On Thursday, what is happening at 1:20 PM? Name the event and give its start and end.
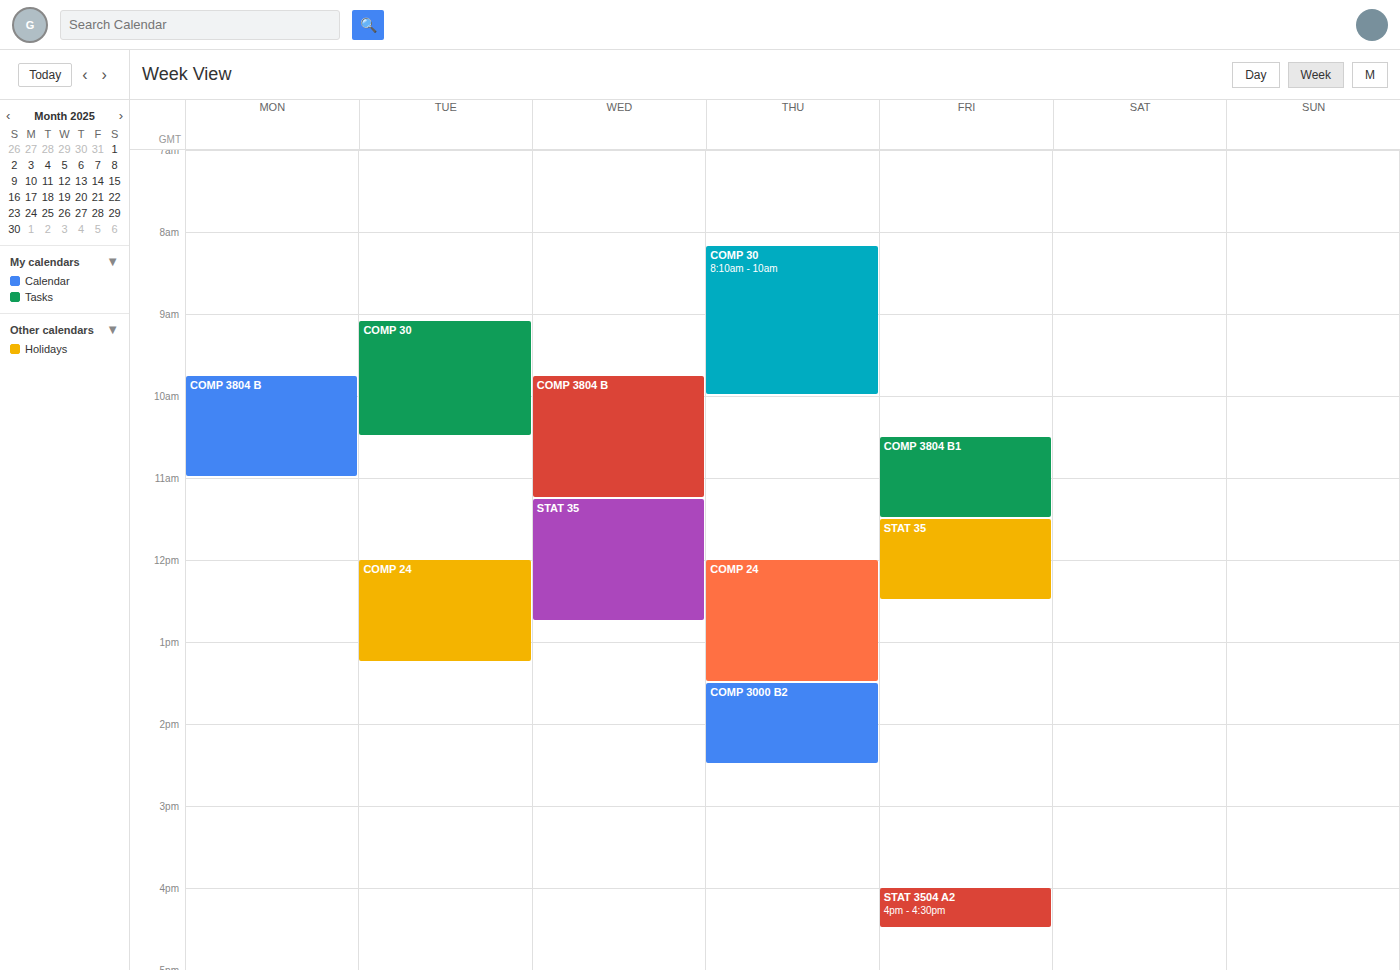
"COMP 24", 12:00 PM to 1:30 PM